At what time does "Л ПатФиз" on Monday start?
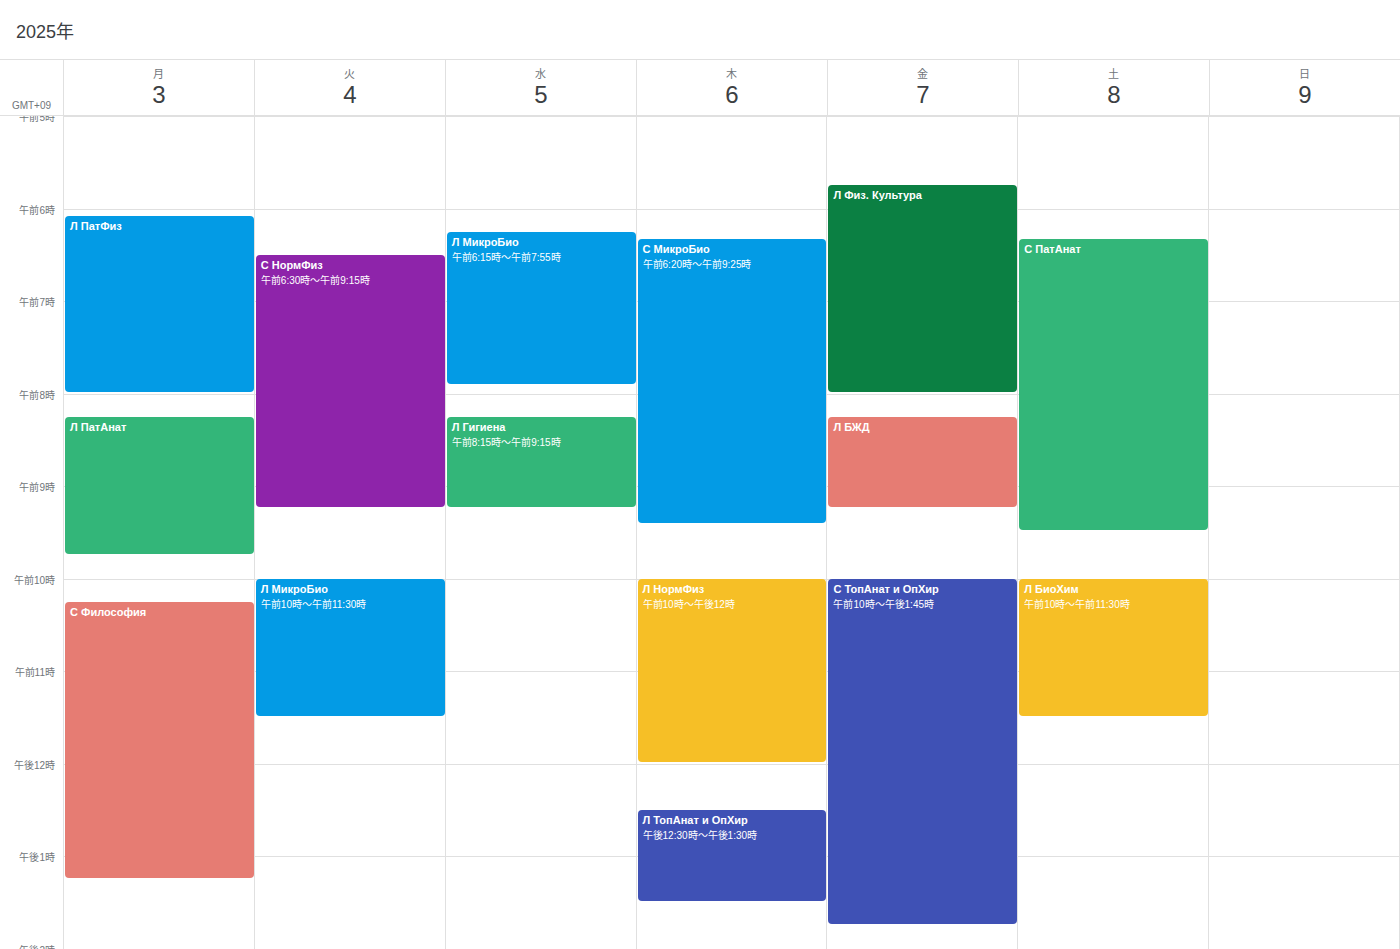
6:05 AM